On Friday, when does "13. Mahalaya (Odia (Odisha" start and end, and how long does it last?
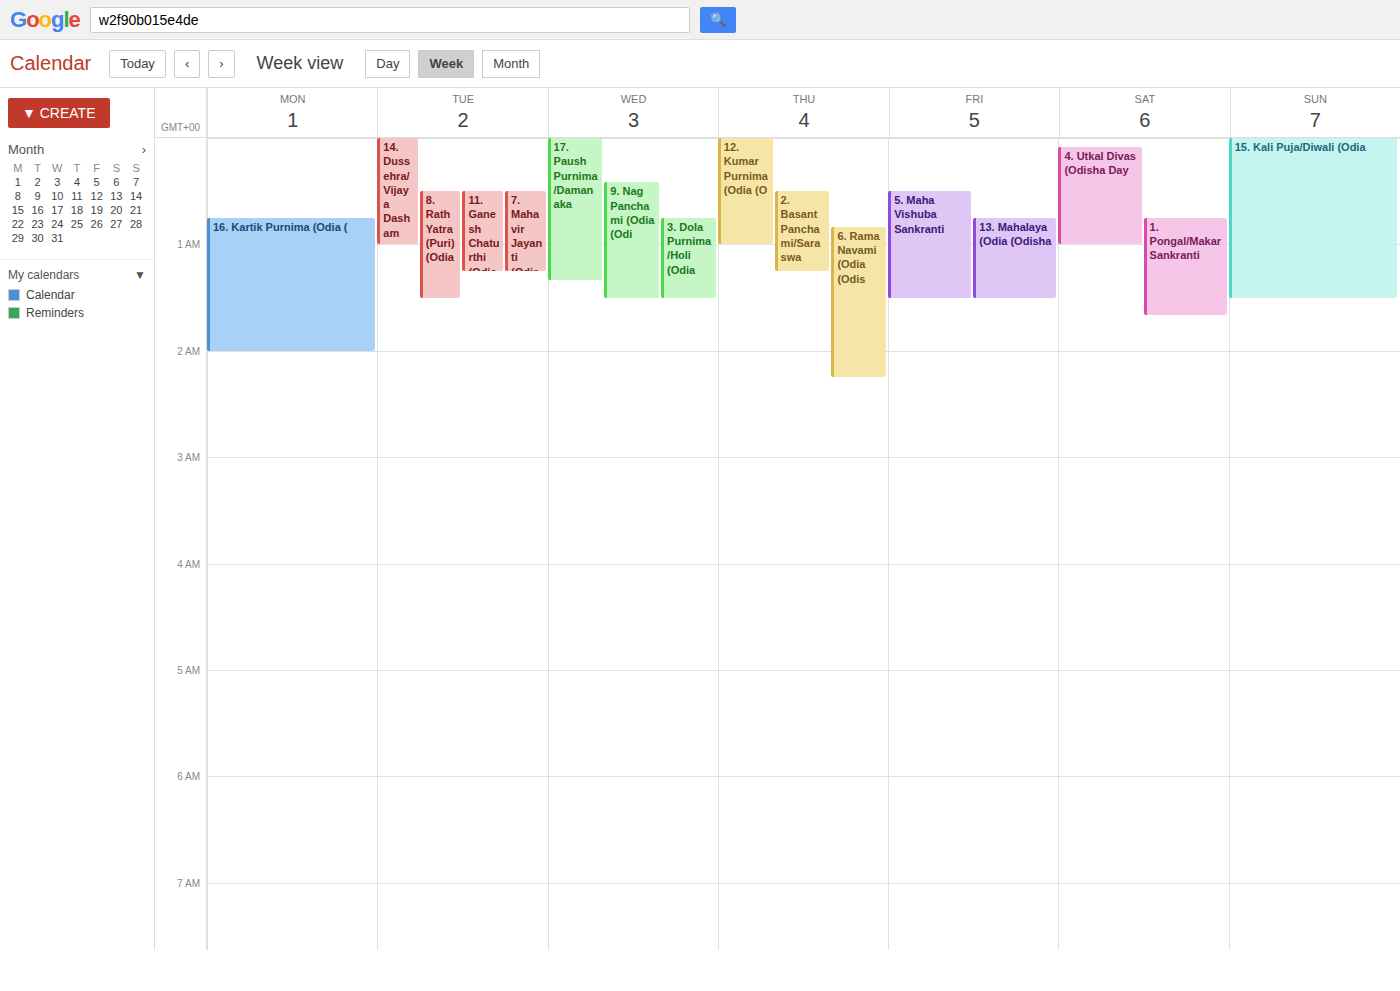
00:45 to 01:30, 45 minutes